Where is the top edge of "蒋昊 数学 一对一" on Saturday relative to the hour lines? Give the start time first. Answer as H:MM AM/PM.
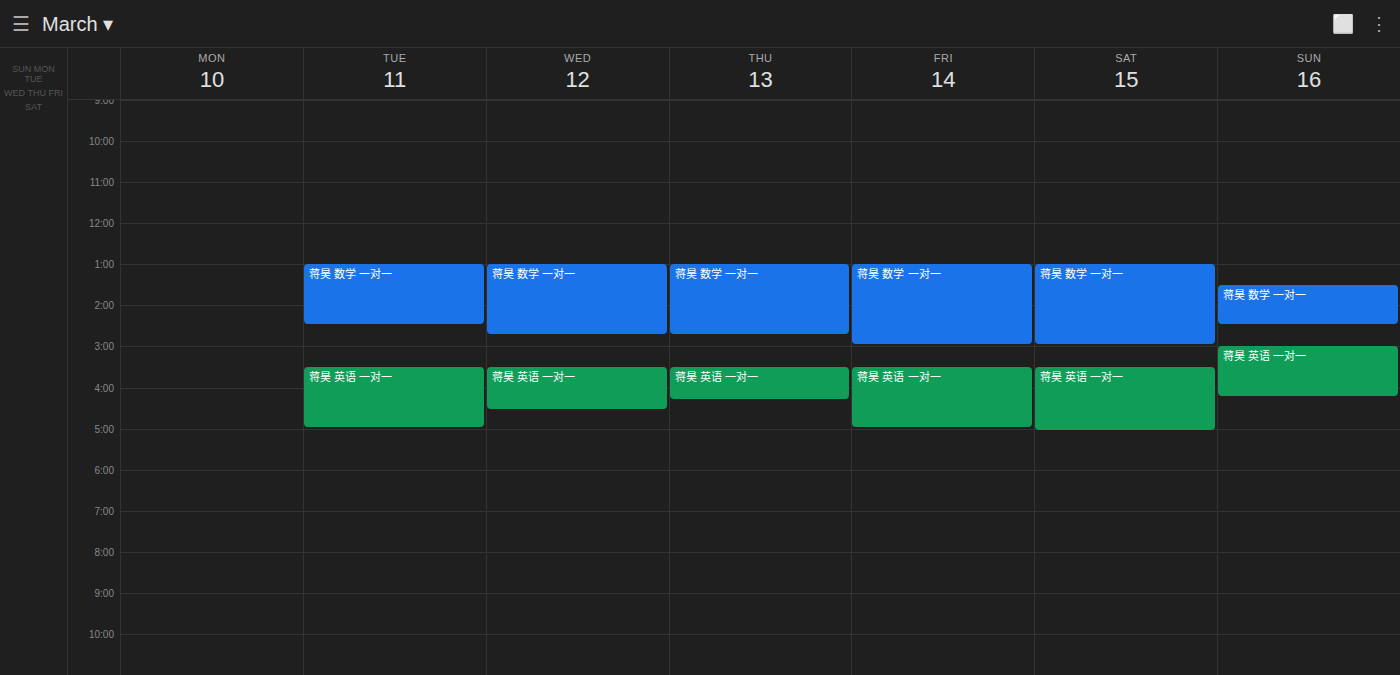
1:00 PM -- exactly on the 1 PM line.